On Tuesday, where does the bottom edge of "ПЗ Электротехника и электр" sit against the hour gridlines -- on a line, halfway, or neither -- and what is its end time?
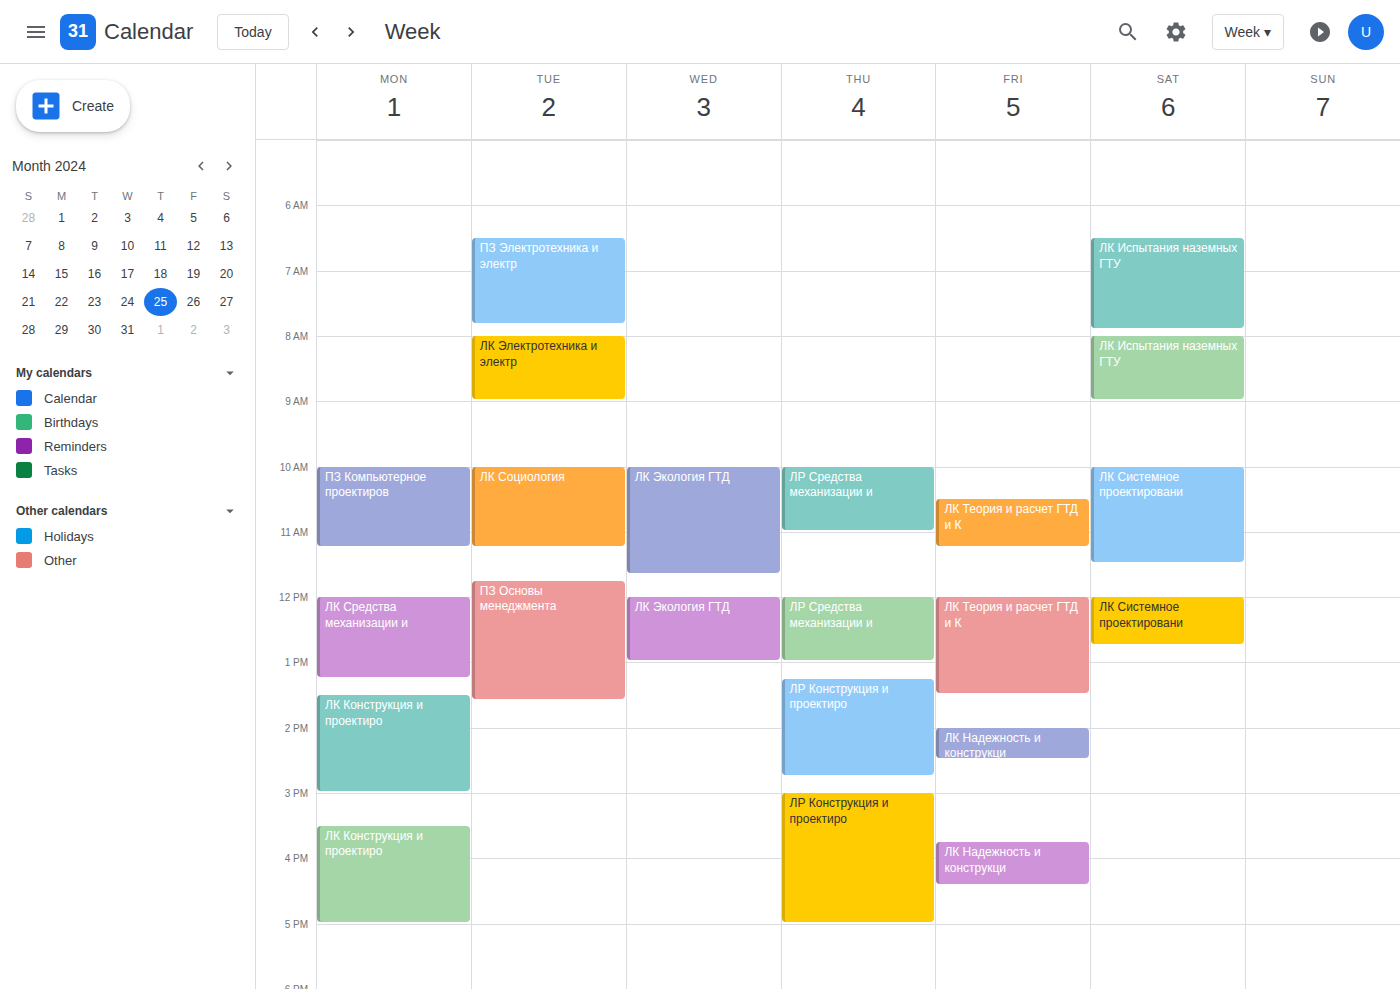
7:50 AM -- neither: 50 minutes below the 7 AM line and 10 minutes above the 8 AM line.